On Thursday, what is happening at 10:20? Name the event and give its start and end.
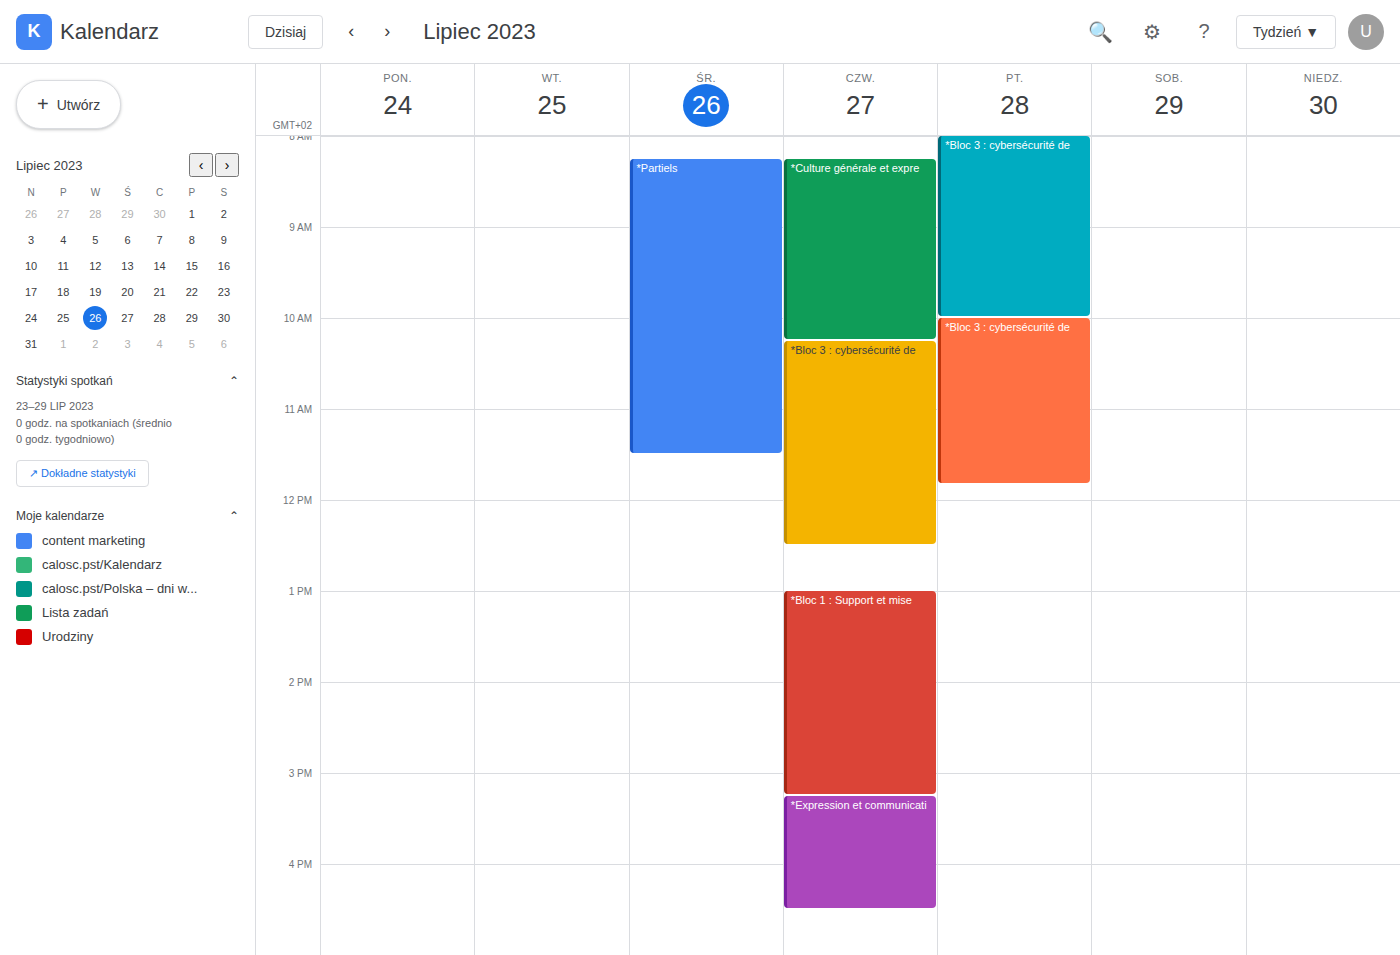
"*Bloc 3 : cybersécurité de", 10:15 to 12:30